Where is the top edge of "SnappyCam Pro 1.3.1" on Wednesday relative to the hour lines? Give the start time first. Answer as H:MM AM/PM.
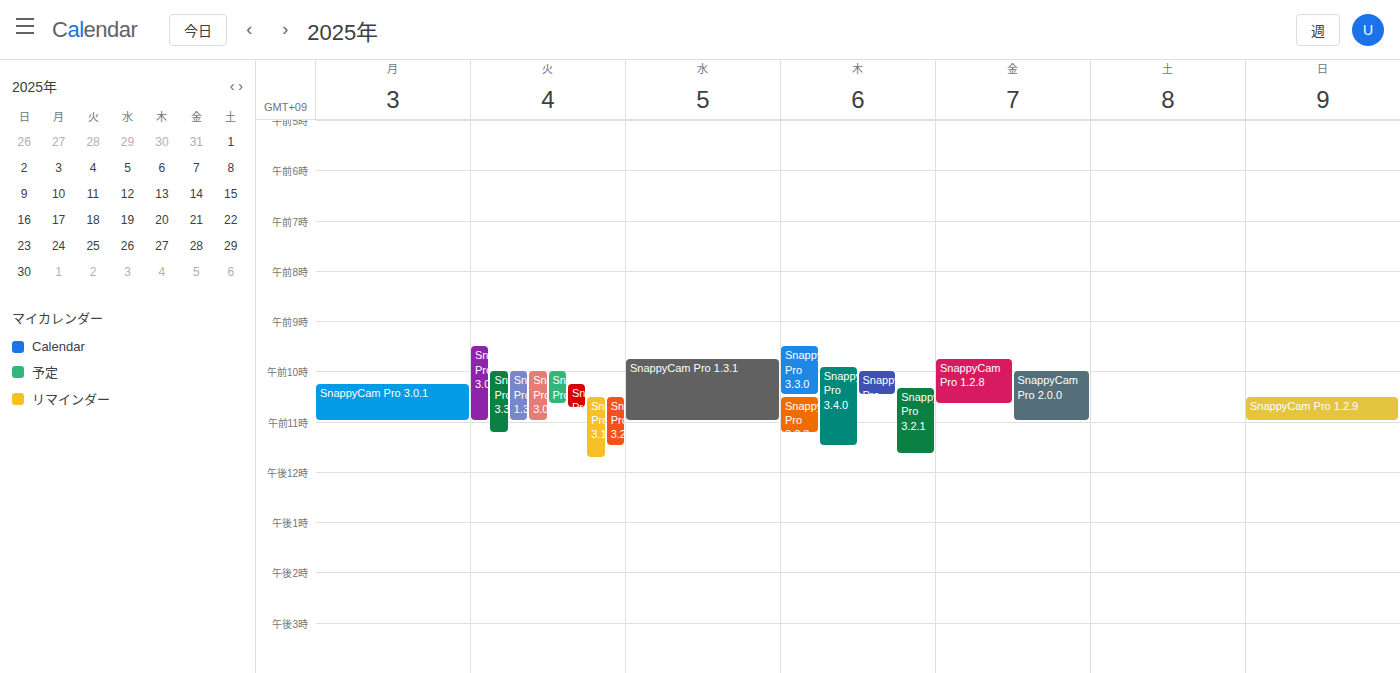
9:45 AM -- neither: three quarters of the way from the 9 AM line to the 10 AM line.